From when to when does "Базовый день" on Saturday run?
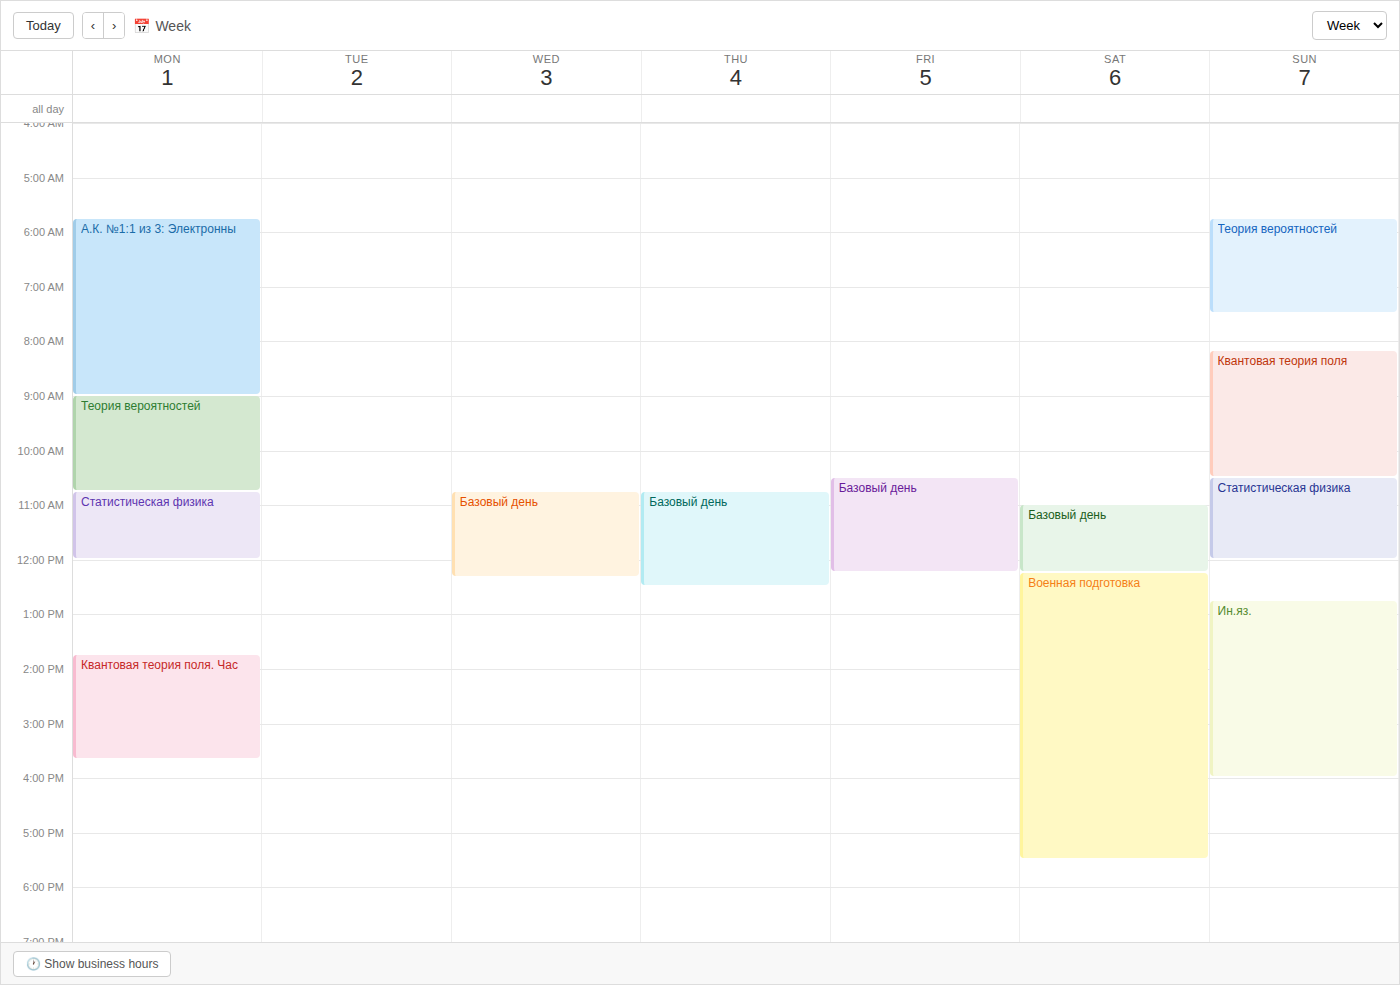
11:00 to 12:15